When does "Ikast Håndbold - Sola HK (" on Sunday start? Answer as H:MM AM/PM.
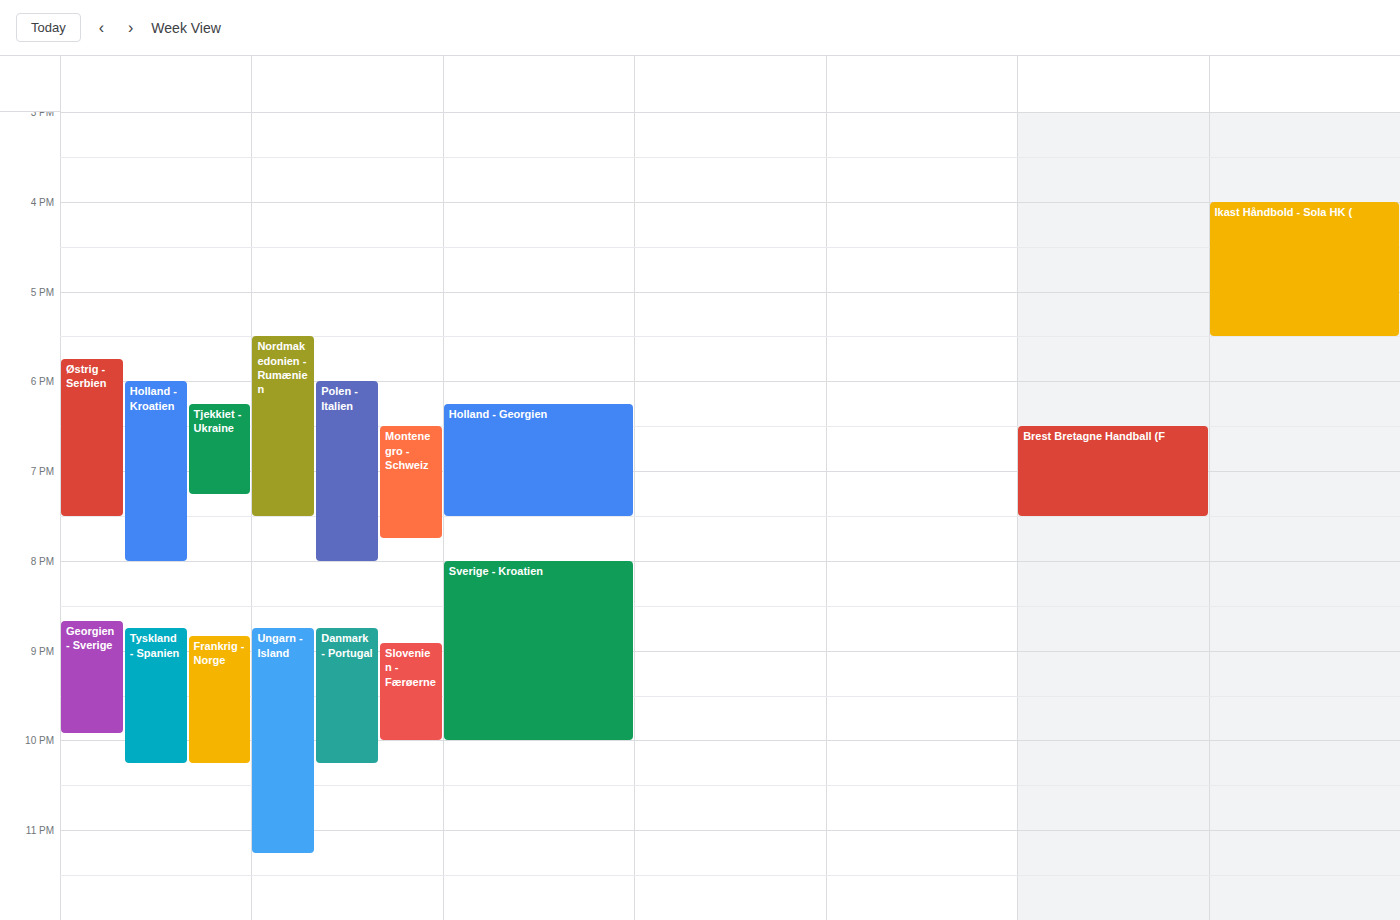
4:00 PM